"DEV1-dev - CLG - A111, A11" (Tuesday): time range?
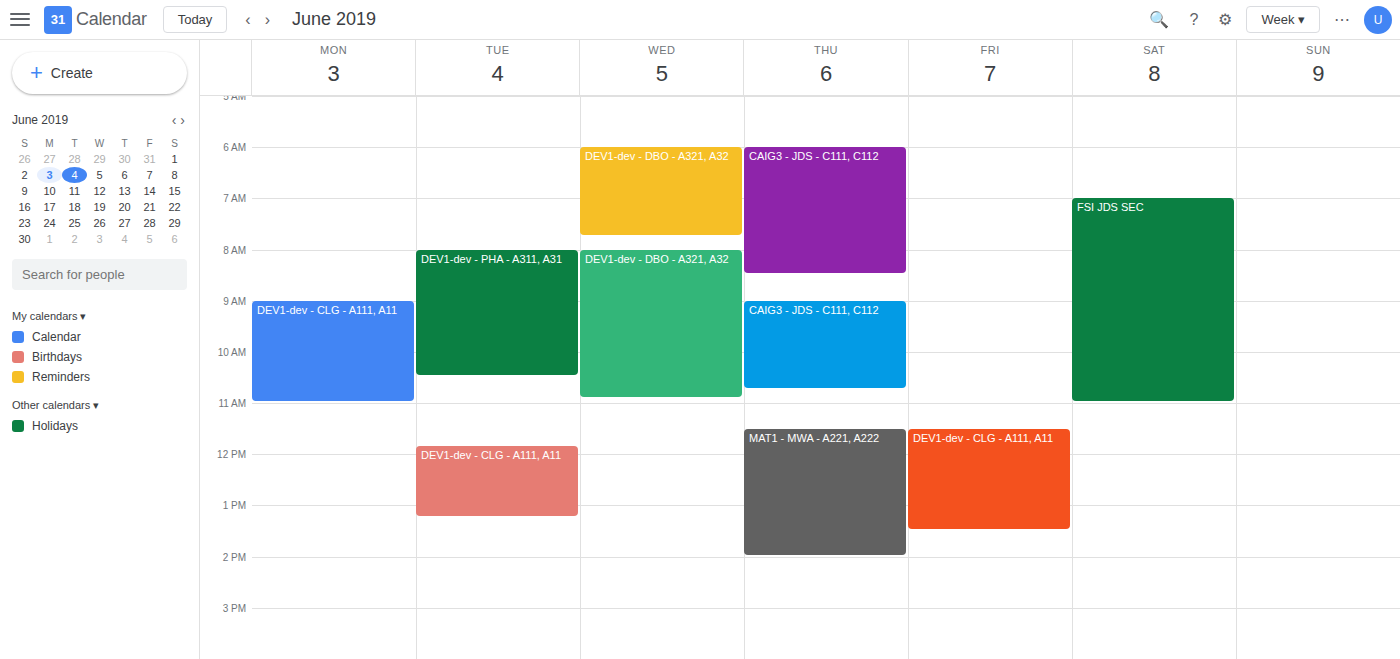
11:50 AM to 1:15 PM